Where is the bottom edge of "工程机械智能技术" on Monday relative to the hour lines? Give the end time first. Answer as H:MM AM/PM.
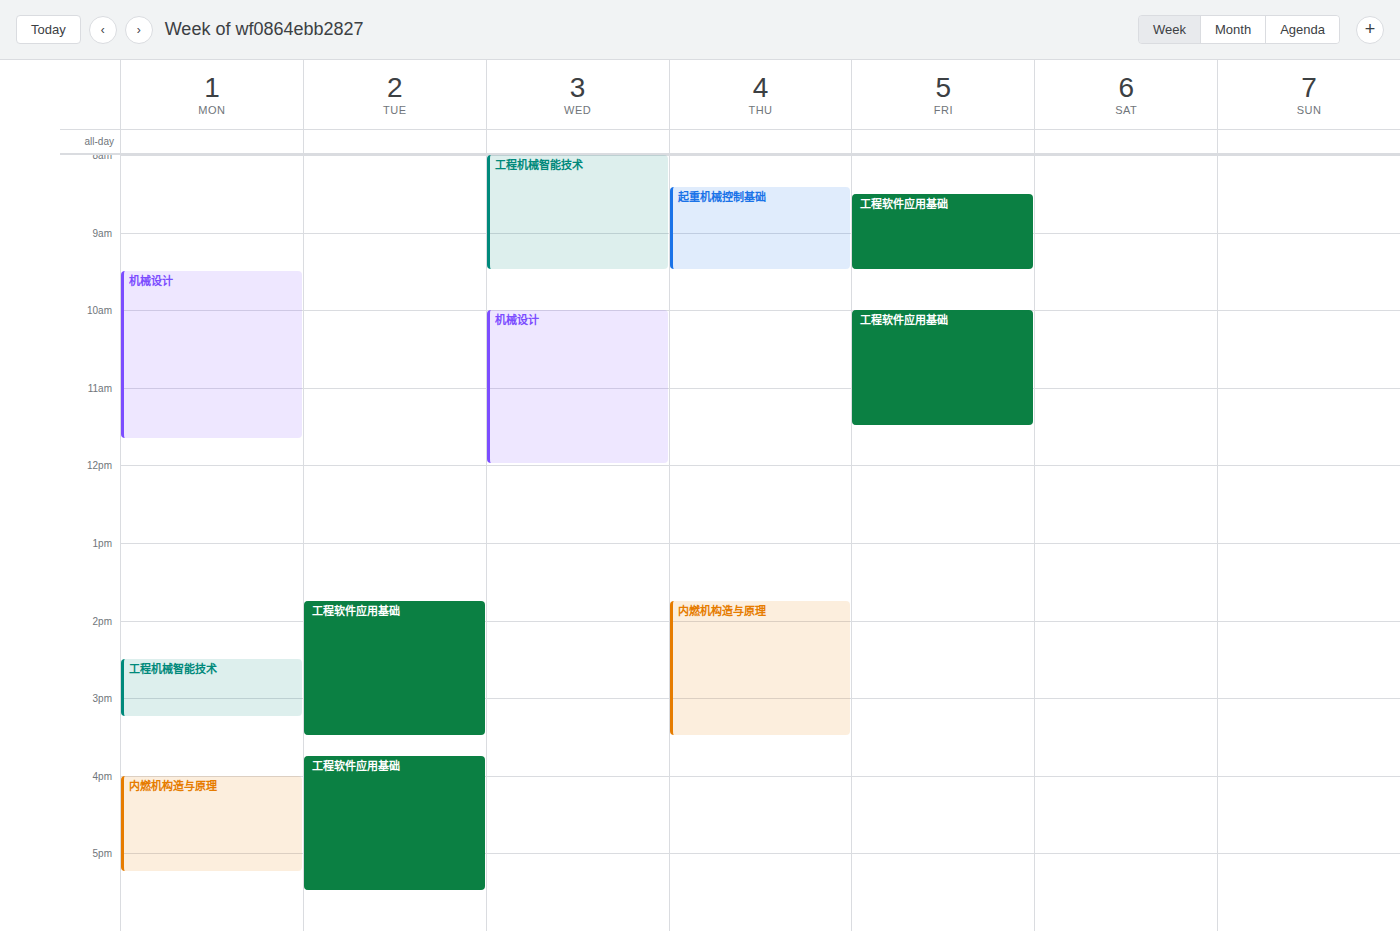
3:15 PM -- neither: a quarter of the way from the 3 PM line to the 4 PM line.